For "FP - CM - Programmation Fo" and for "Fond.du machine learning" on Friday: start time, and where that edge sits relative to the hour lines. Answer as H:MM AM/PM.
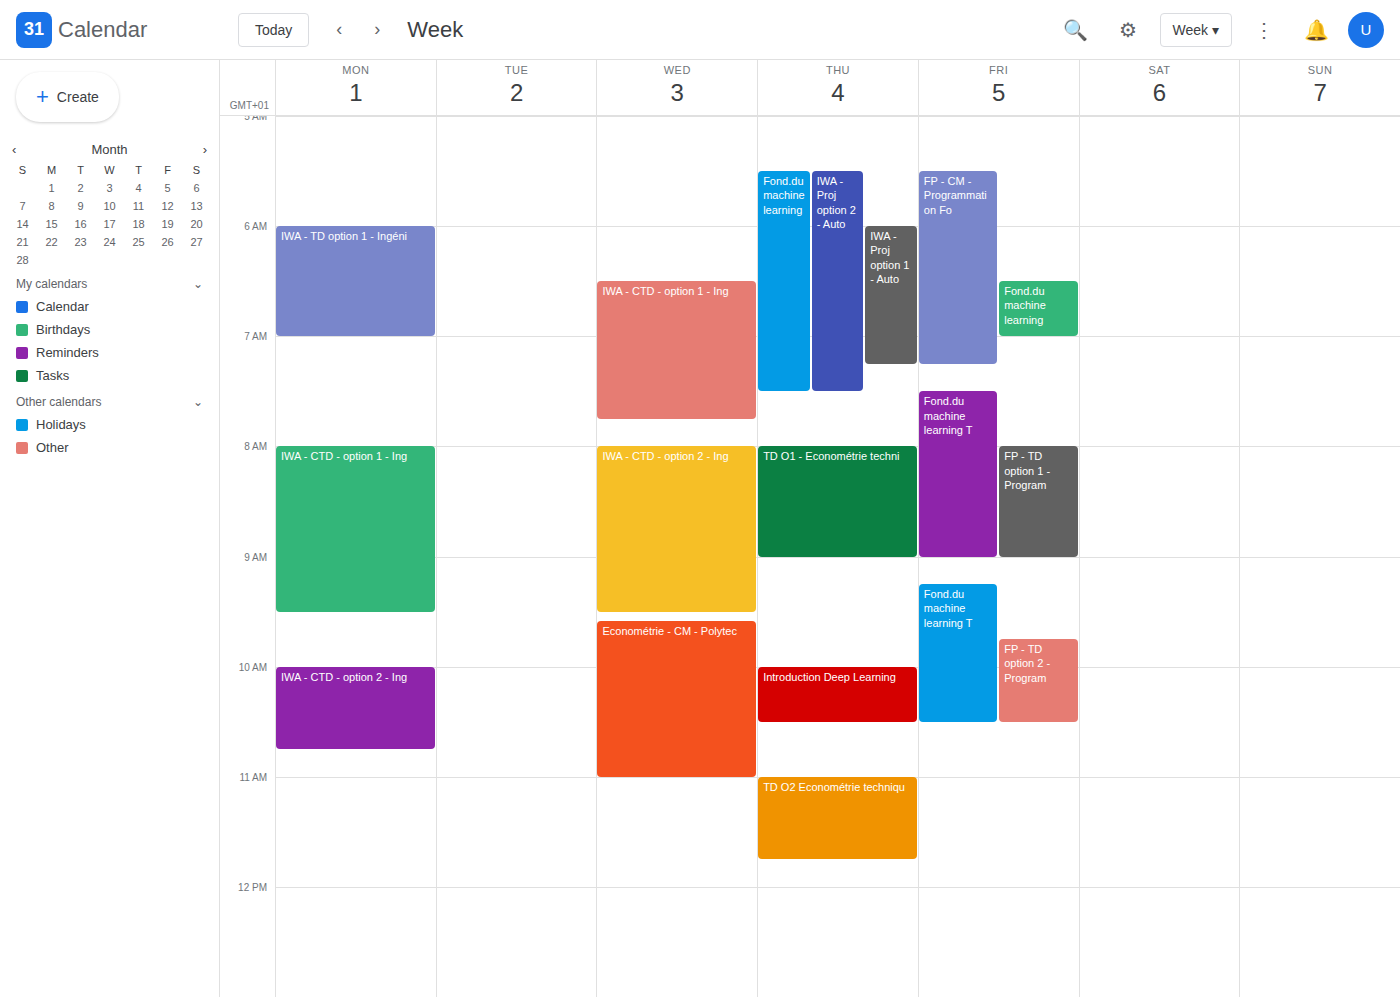
"FP - CM - Programmation Fo": 5:30 AM, halfway between the 5 AM and 6 AM lines. "Fond.du machine learning": 6:30 AM, halfway between the 6 AM and 7 AM lines.